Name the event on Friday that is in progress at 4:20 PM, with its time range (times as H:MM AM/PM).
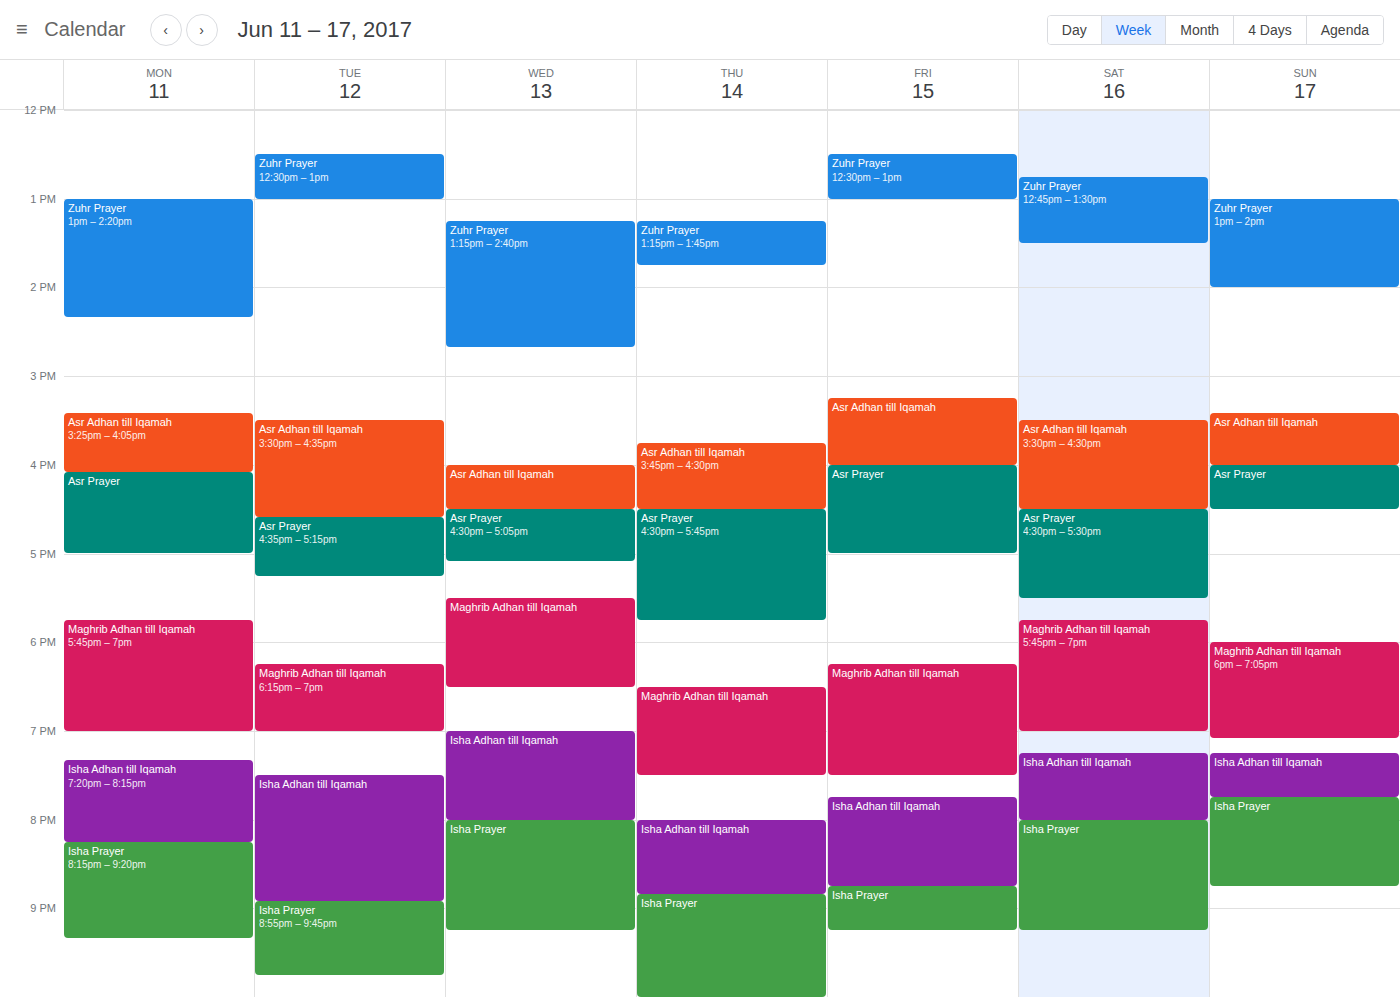
"Asr Prayer", 4:00 PM to 5:00 PM